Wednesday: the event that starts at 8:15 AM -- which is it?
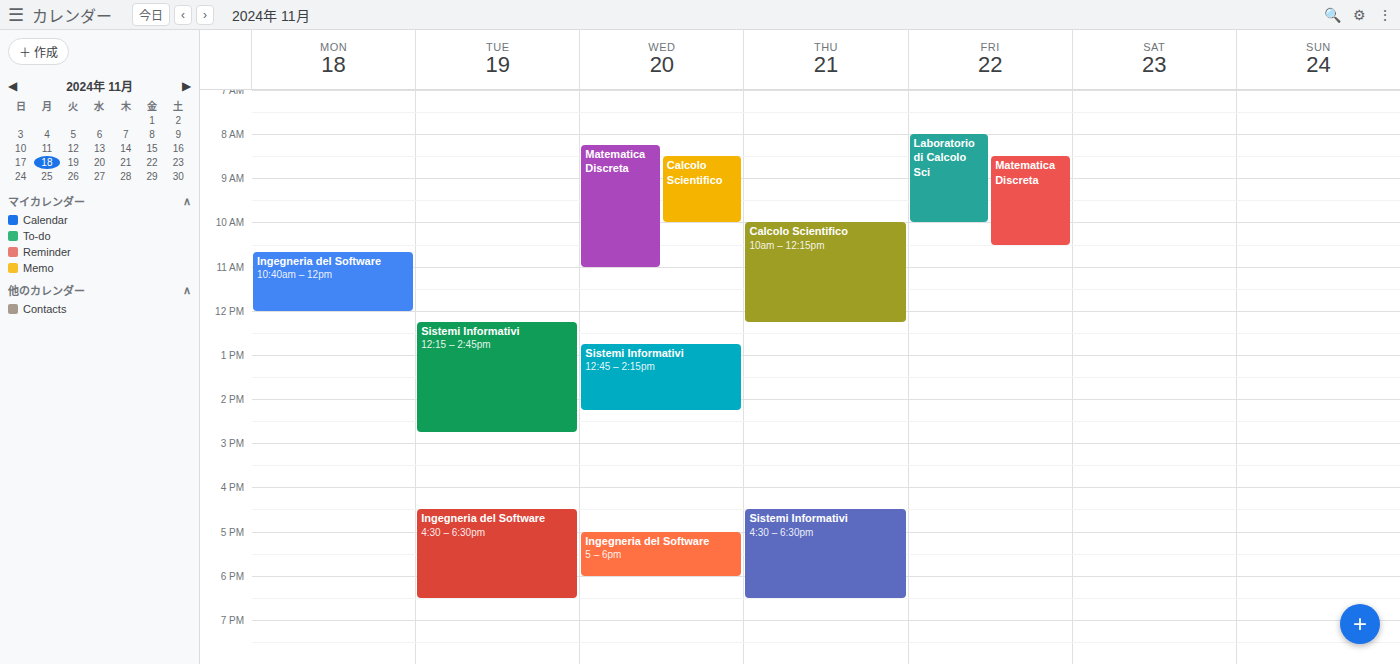
"Matematica Discreta"